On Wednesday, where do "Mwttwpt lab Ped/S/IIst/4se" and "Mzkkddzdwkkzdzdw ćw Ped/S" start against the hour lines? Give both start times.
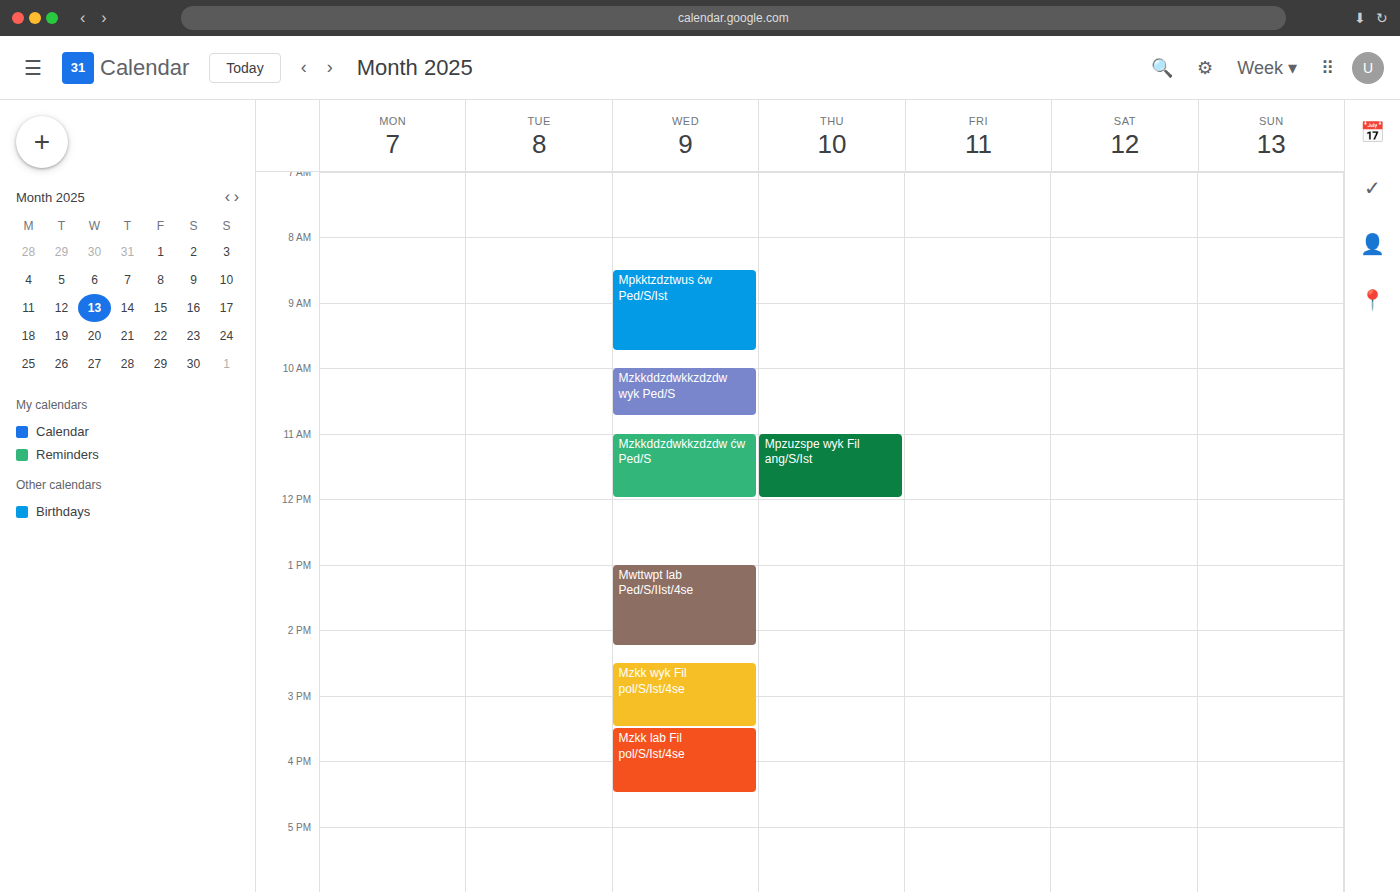
"Mwttwpt lab Ped/S/IIst/4se": 1:00 PM, exactly on the 1 PM line. "Mzkkddzdwkkzdzdw ćw Ped/S": 11:00 AM, exactly on the 11 AM line.